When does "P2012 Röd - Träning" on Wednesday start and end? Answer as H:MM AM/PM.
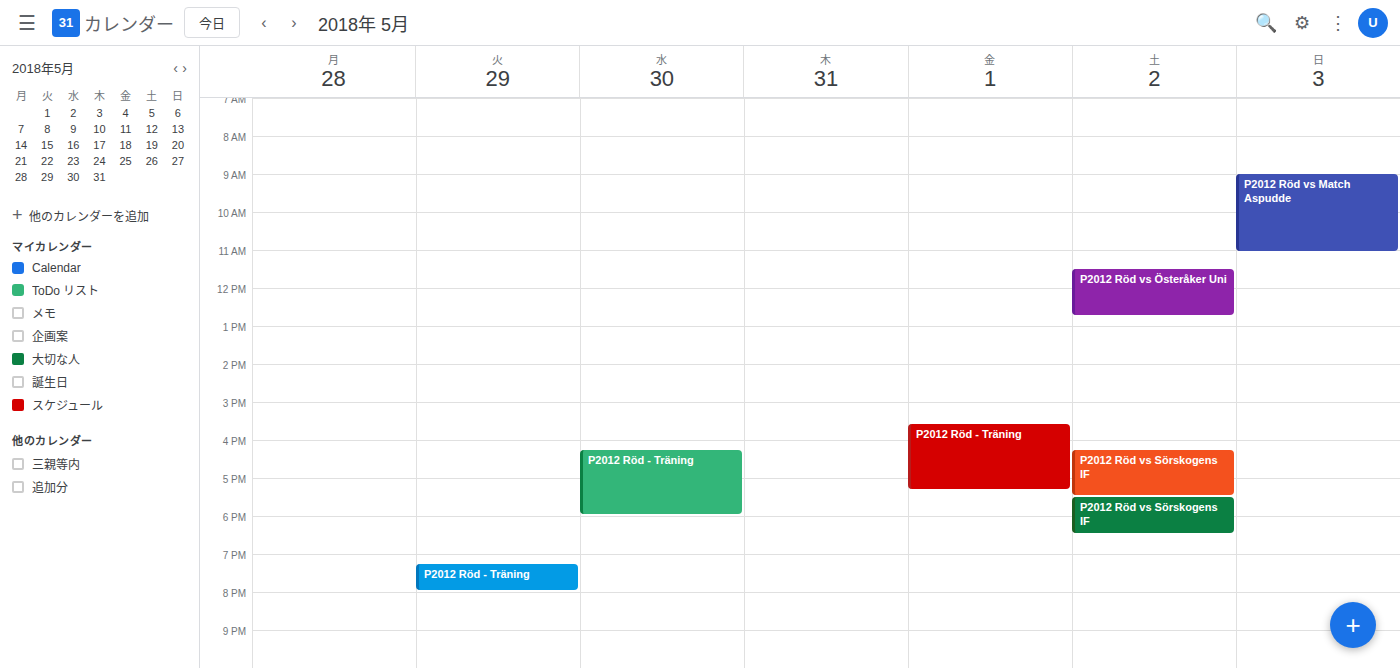
4:15 PM to 6:00 PM